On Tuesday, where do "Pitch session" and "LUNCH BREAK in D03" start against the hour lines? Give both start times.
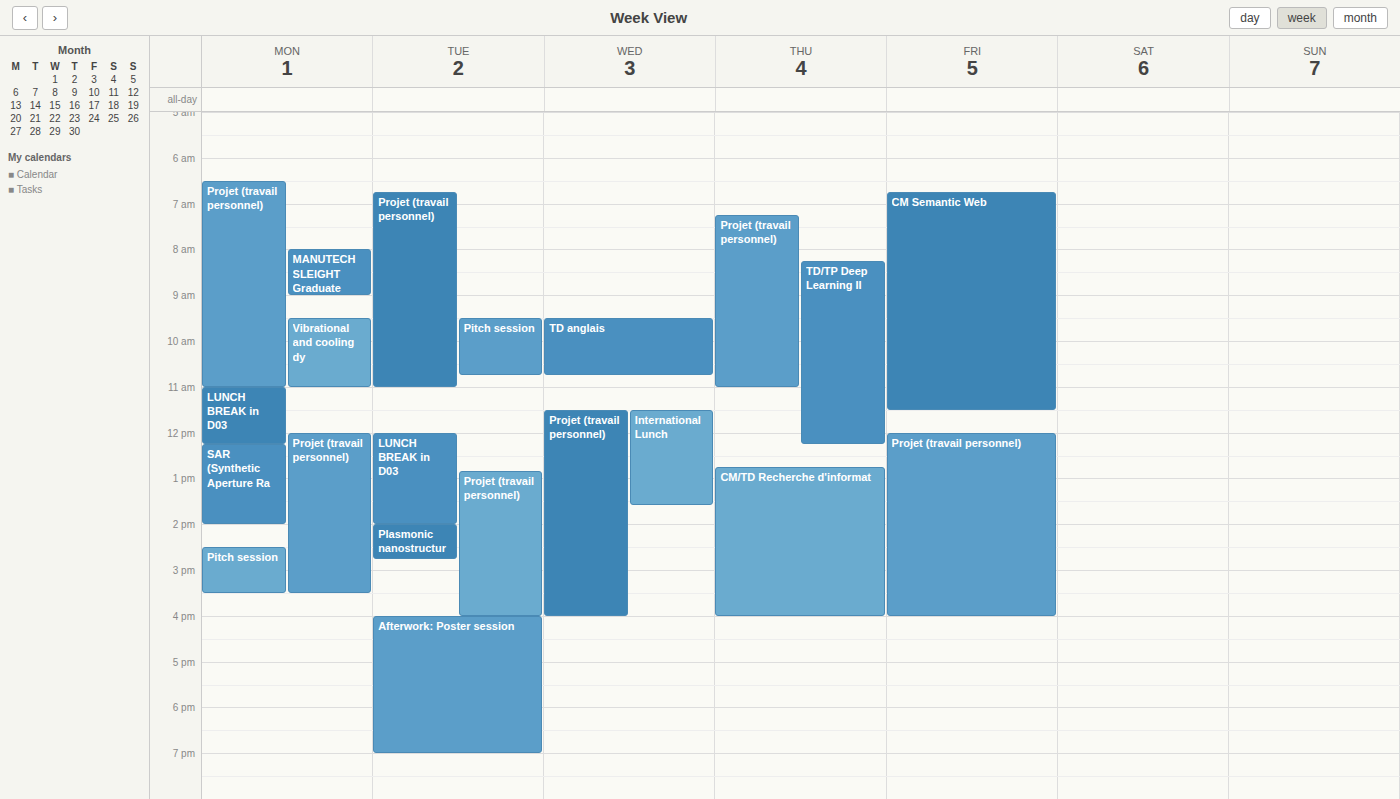
"Pitch session": 09:30, halfway between the 09:00 and 10:00 lines. "LUNCH BREAK in D03": 12:00, exactly on the 12:00 line.